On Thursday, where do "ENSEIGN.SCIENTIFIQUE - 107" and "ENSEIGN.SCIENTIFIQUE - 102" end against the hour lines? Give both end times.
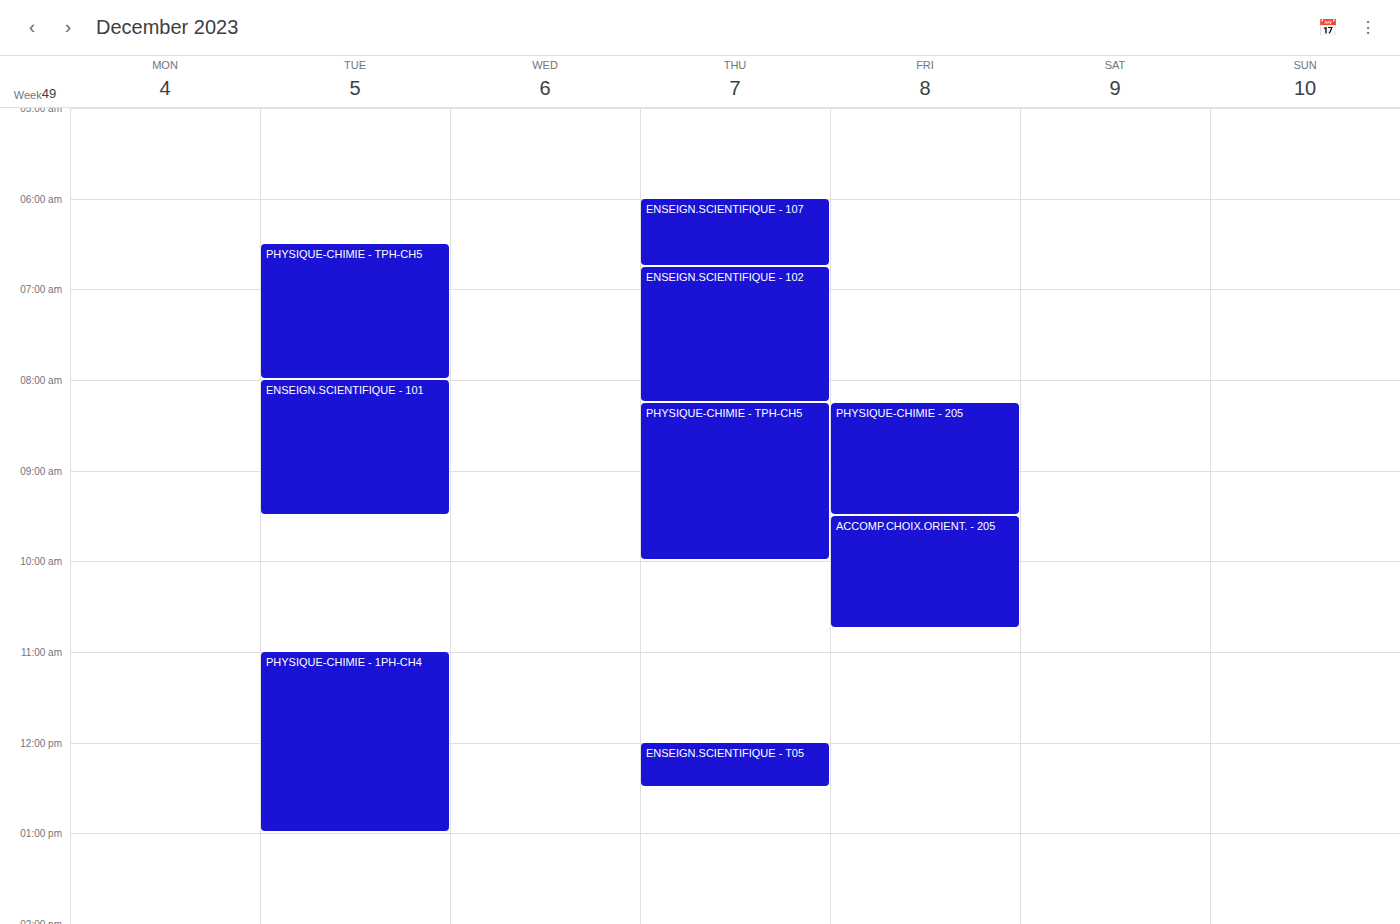
"ENSEIGN.SCIENTIFIQUE - 107": 6:45 AM, neither: three quarters of the way from the 6 AM line to the 7 AM line. "ENSEIGN.SCIENTIFIQUE - 102": 8:15 AM, neither: a quarter of the way from the 8 AM line to the 9 AM line.